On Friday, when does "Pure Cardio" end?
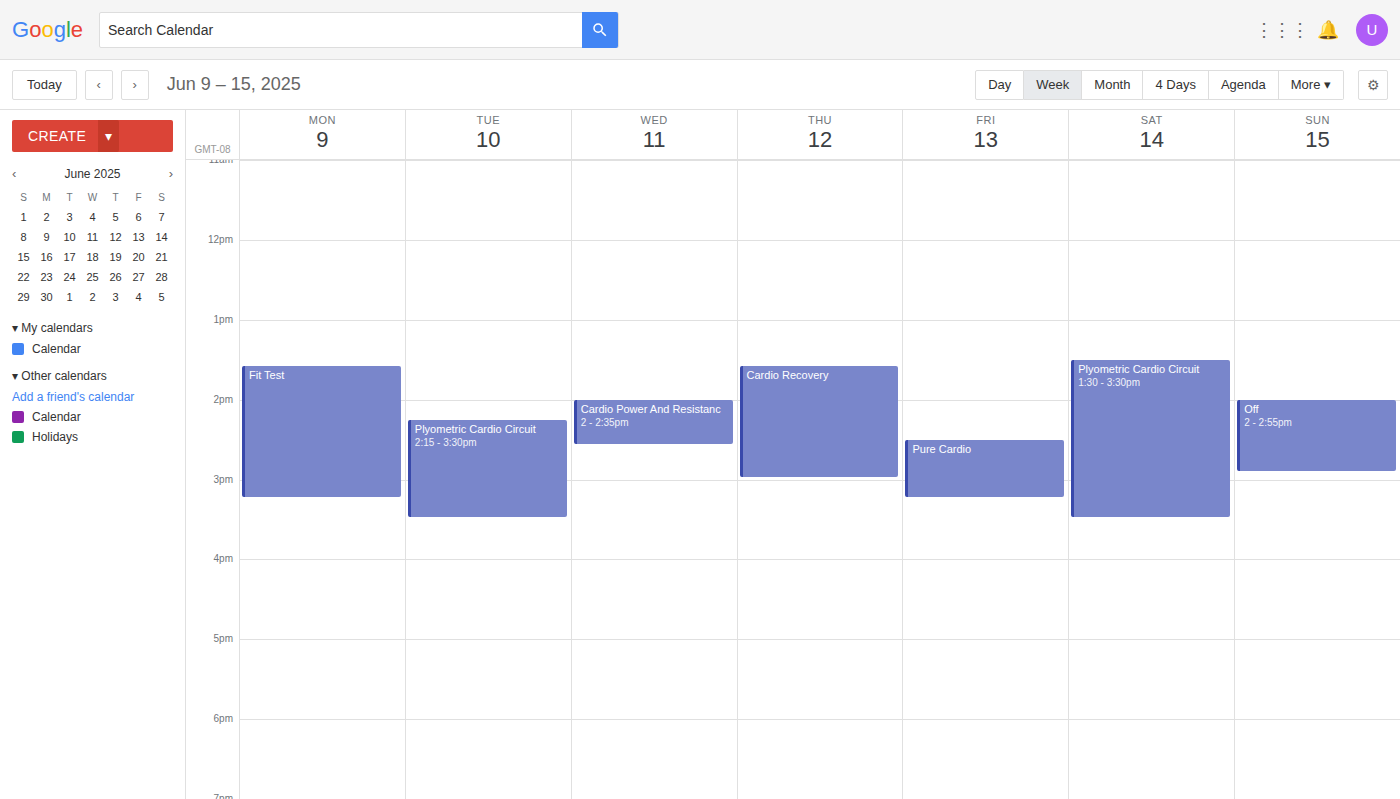
3:15 PM